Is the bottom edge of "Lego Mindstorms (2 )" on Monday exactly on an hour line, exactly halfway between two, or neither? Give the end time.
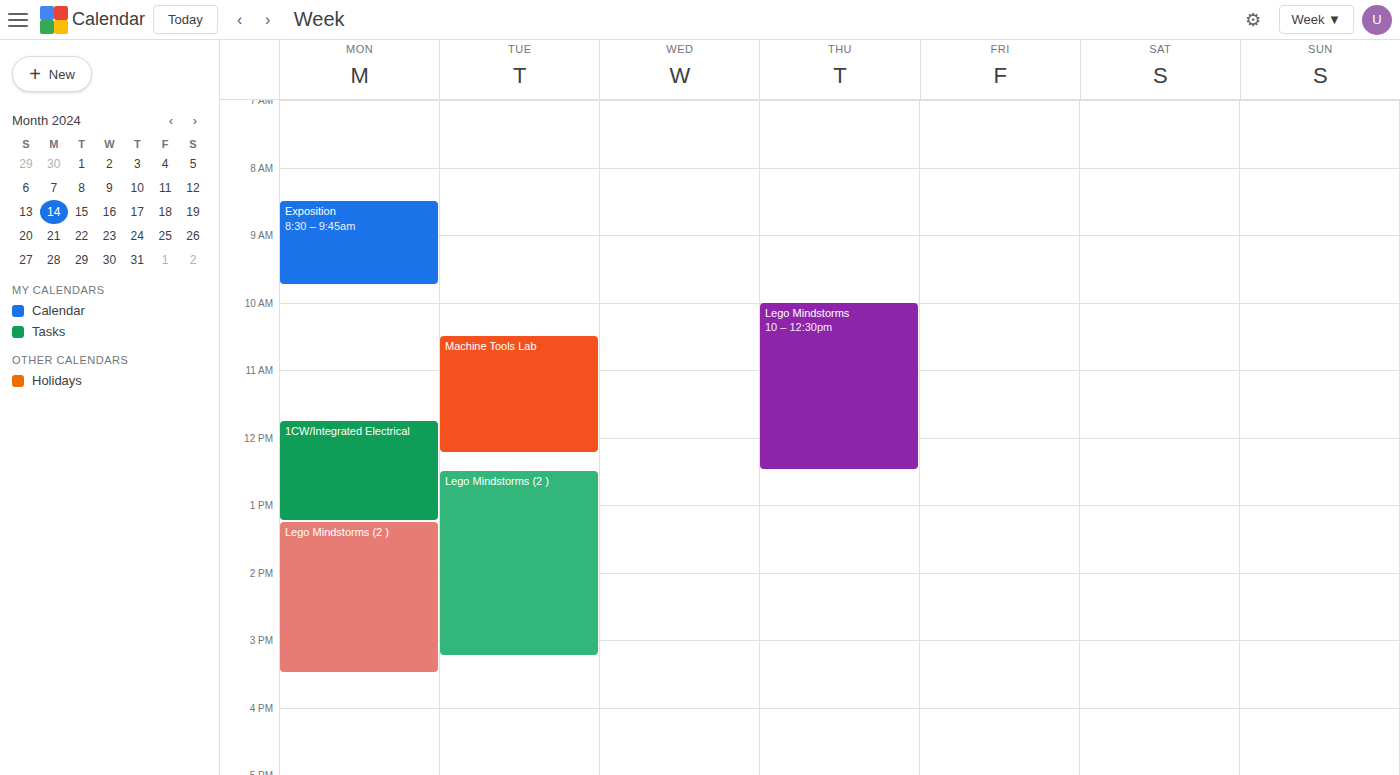
3:30 PM -- halfway between the 3 PM and 4 PM lines.